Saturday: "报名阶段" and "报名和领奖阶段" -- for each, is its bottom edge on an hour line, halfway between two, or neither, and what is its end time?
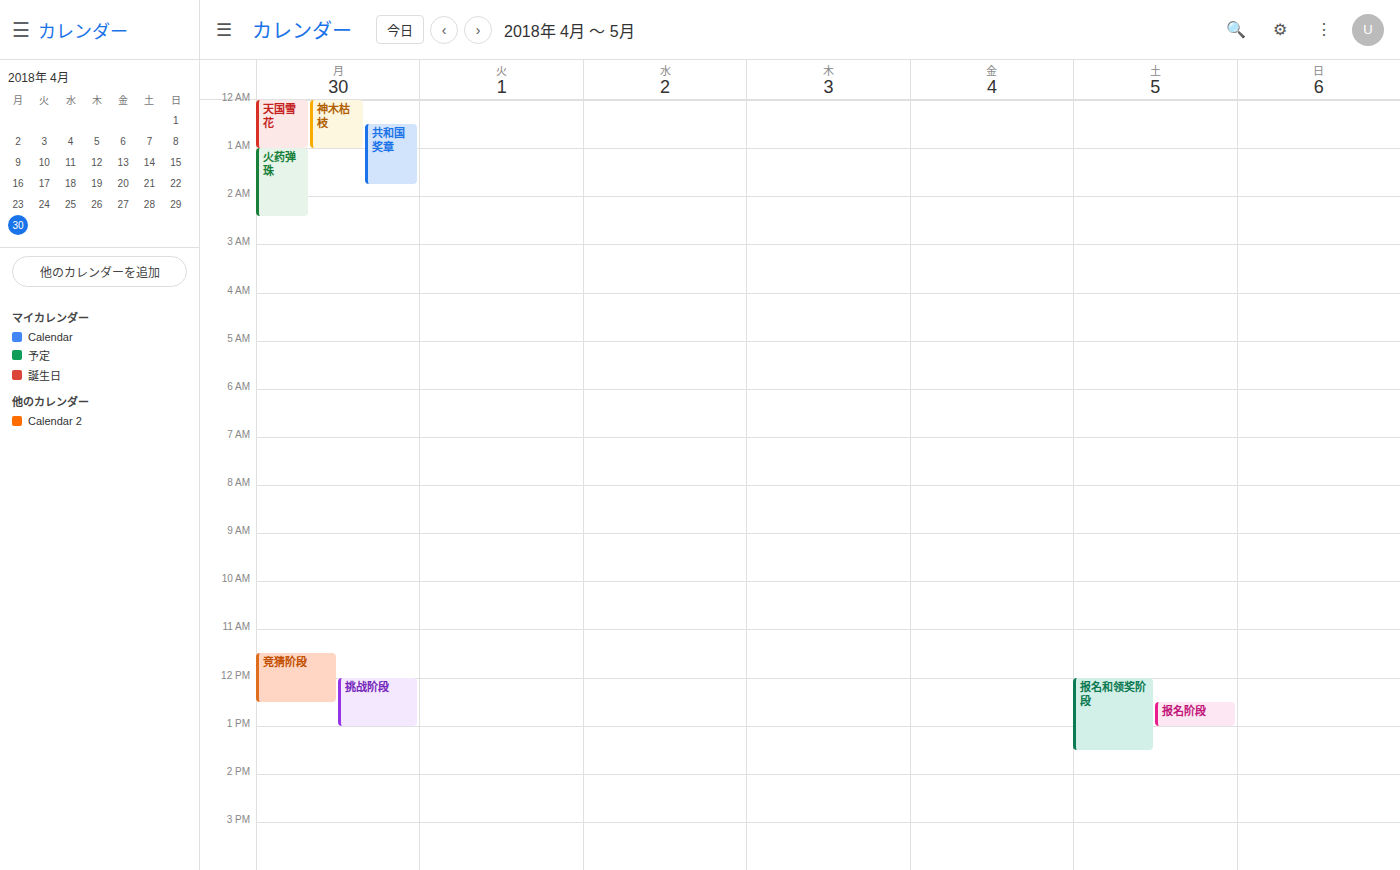
"报名阶段": 1:00 PM, exactly on the 1 PM line. "报名和领奖阶段": 1:30 PM, halfway between the 1 PM and 2 PM lines.